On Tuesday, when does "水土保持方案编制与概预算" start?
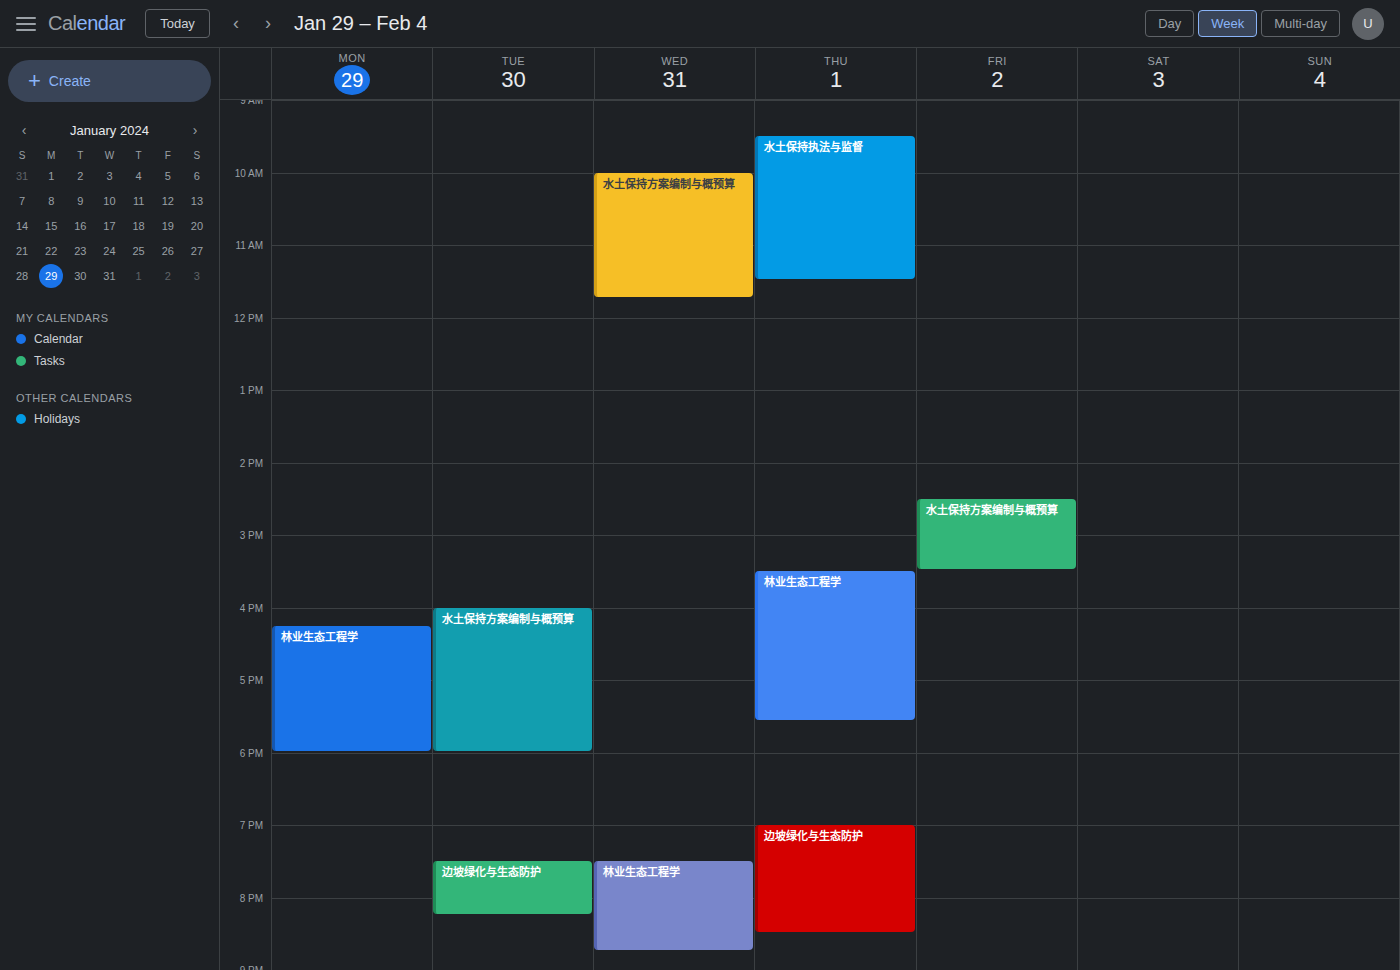
4:00 PM